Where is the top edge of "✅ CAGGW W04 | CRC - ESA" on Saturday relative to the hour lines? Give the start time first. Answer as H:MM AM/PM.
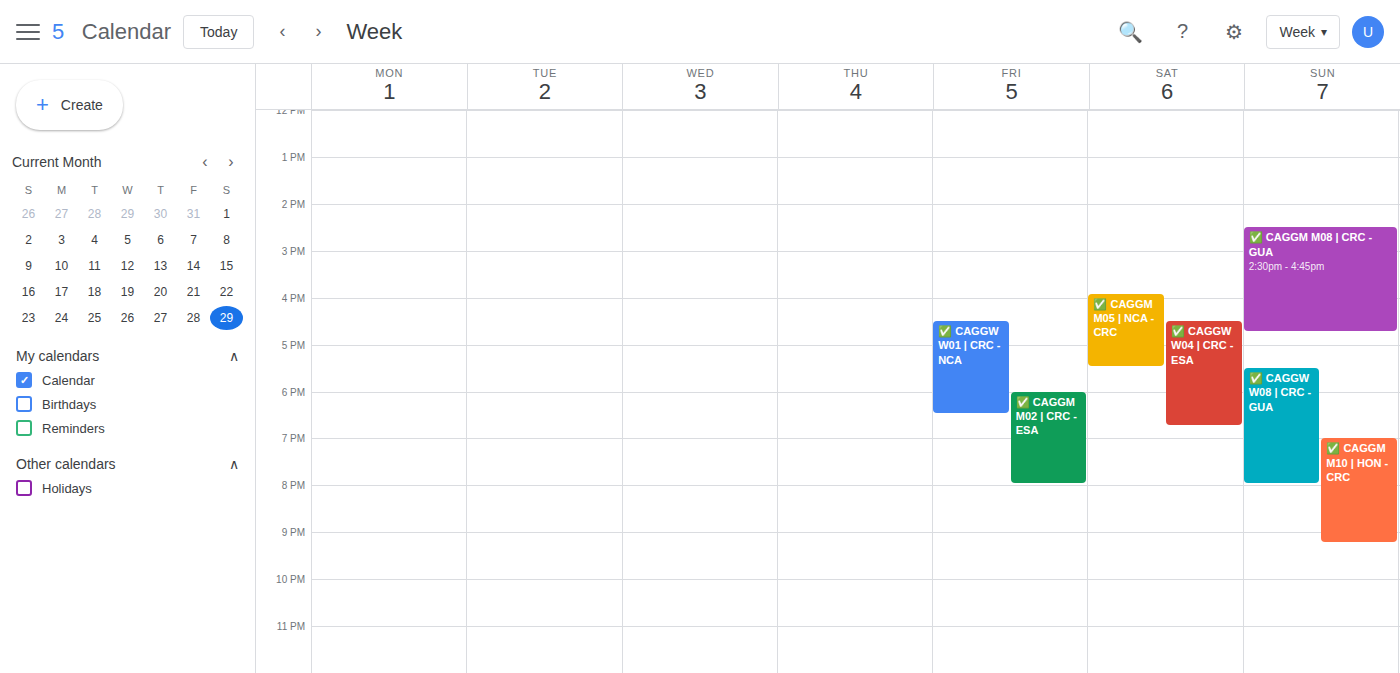
4:30 PM -- halfway between the 4 PM and 5 PM lines.